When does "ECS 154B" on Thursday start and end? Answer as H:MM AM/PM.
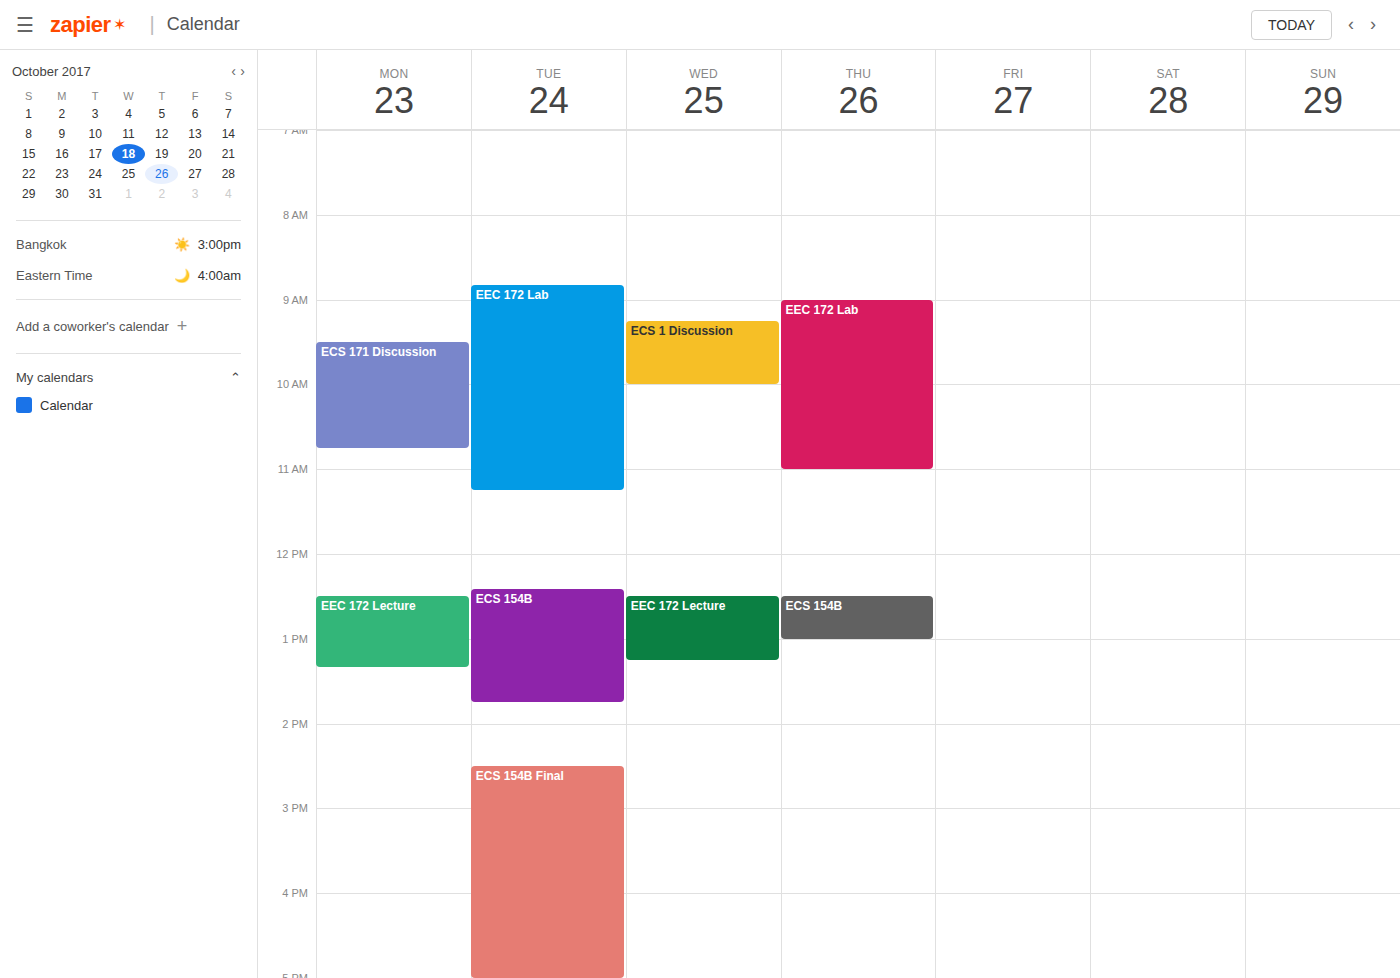
12:30 PM to 1:00 PM